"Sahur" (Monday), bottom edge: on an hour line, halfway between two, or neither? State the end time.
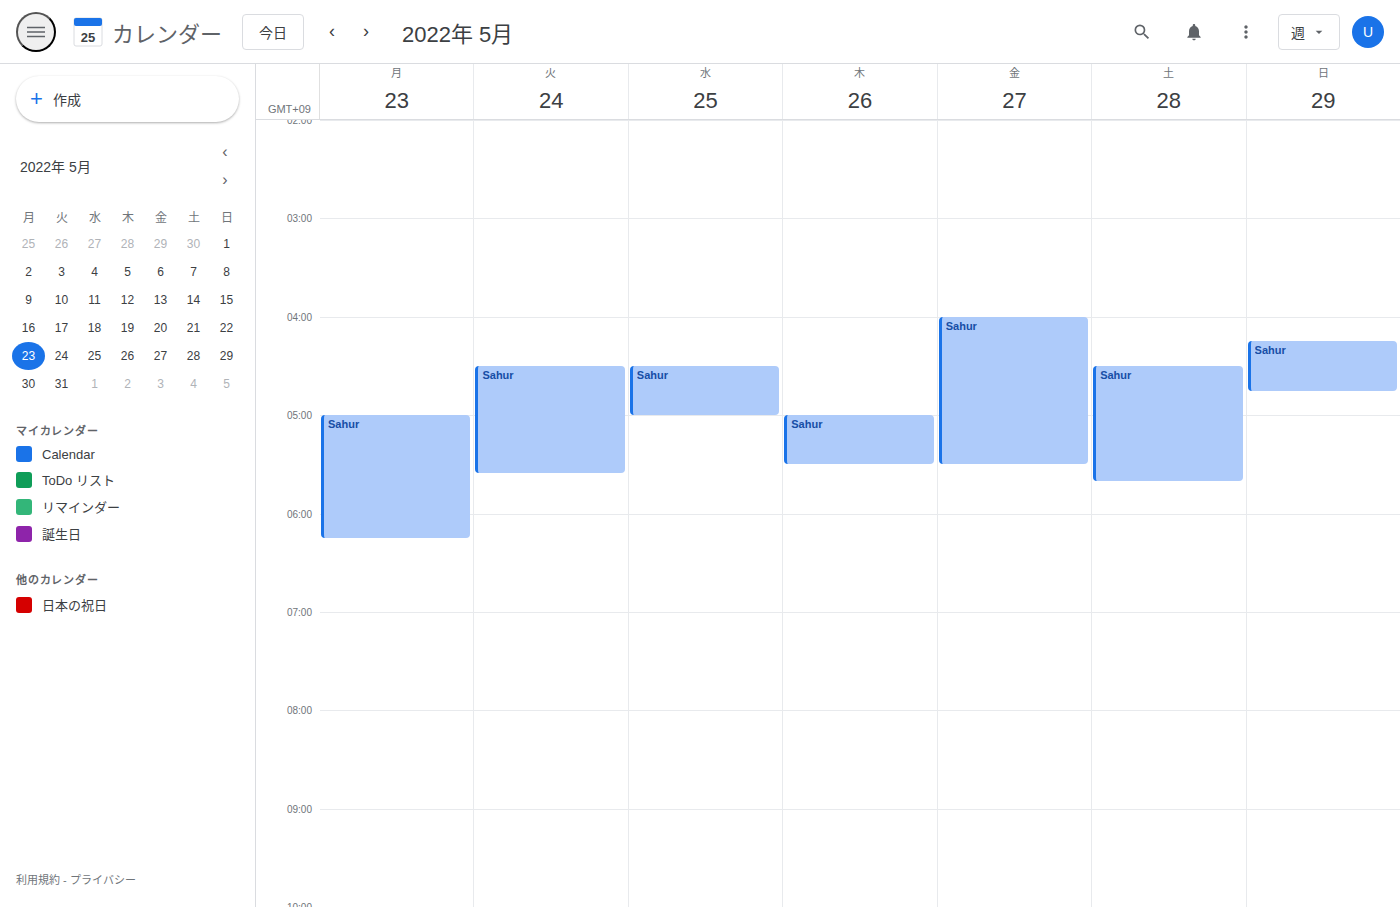
6:15 AM -- neither: a quarter of the way from the 6 AM line to the 7 AM line.